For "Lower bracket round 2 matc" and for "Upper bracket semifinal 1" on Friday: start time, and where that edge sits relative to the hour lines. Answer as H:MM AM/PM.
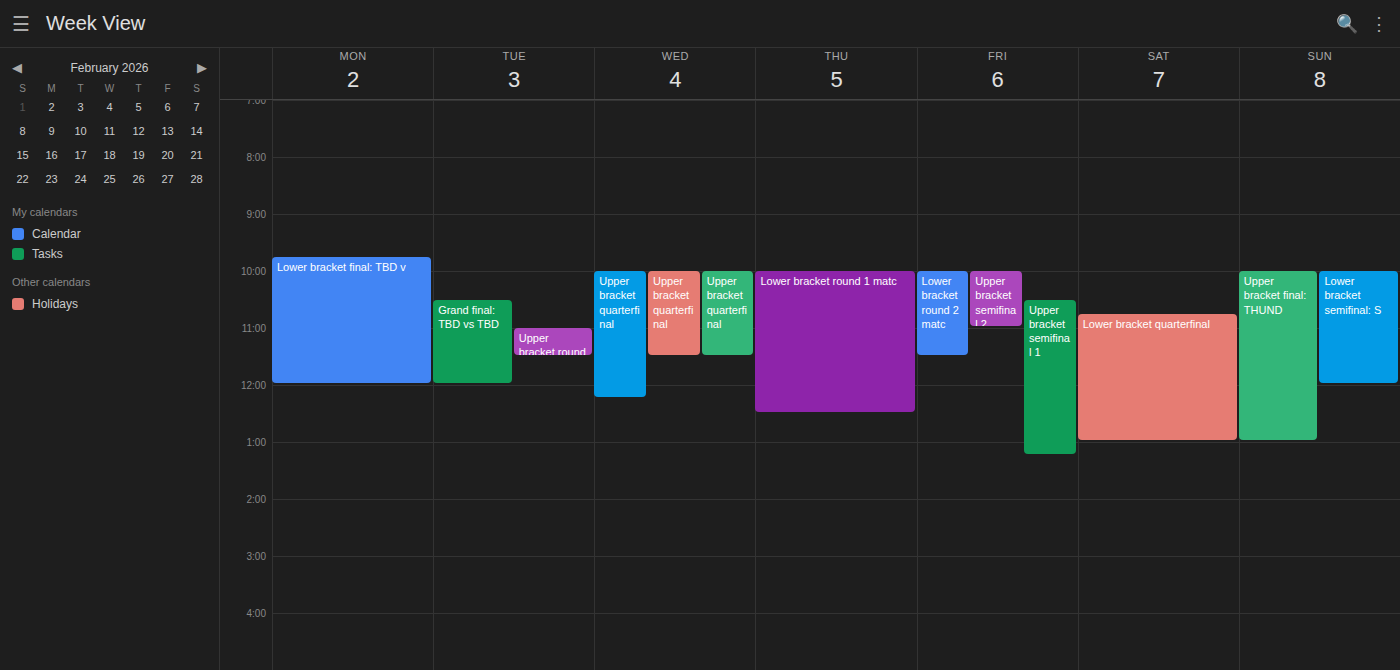
"Lower bracket round 2 matc": 10:00 AM, exactly on the 10 AM line. "Upper bracket semifinal 1": 10:30 AM, halfway between the 10 AM and 11 AM lines.